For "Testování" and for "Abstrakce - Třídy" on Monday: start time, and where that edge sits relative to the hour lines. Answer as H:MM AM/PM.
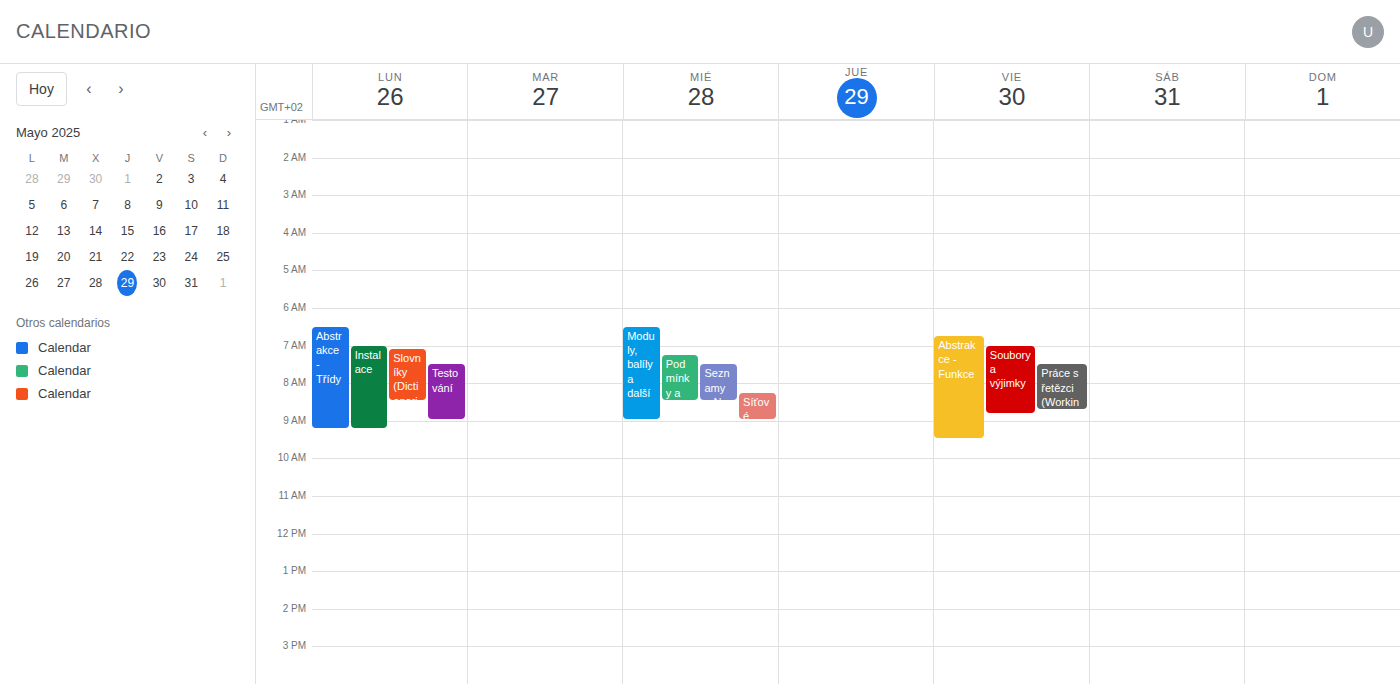
"Testování": 7:30 AM, halfway between the 7 AM and 8 AM lines. "Abstrakce - Třídy": 6:30 AM, halfway between the 6 AM and 7 AM lines.